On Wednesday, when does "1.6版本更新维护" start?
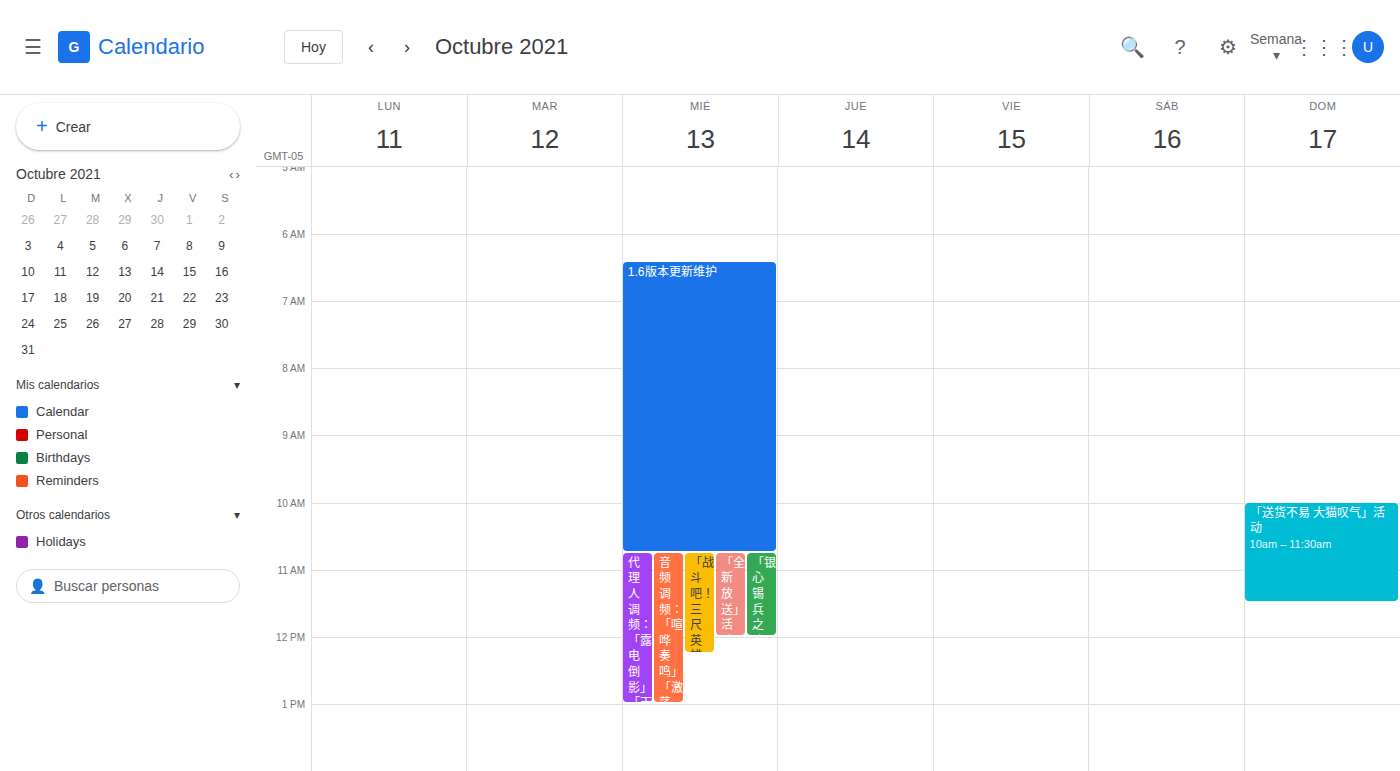
06:25